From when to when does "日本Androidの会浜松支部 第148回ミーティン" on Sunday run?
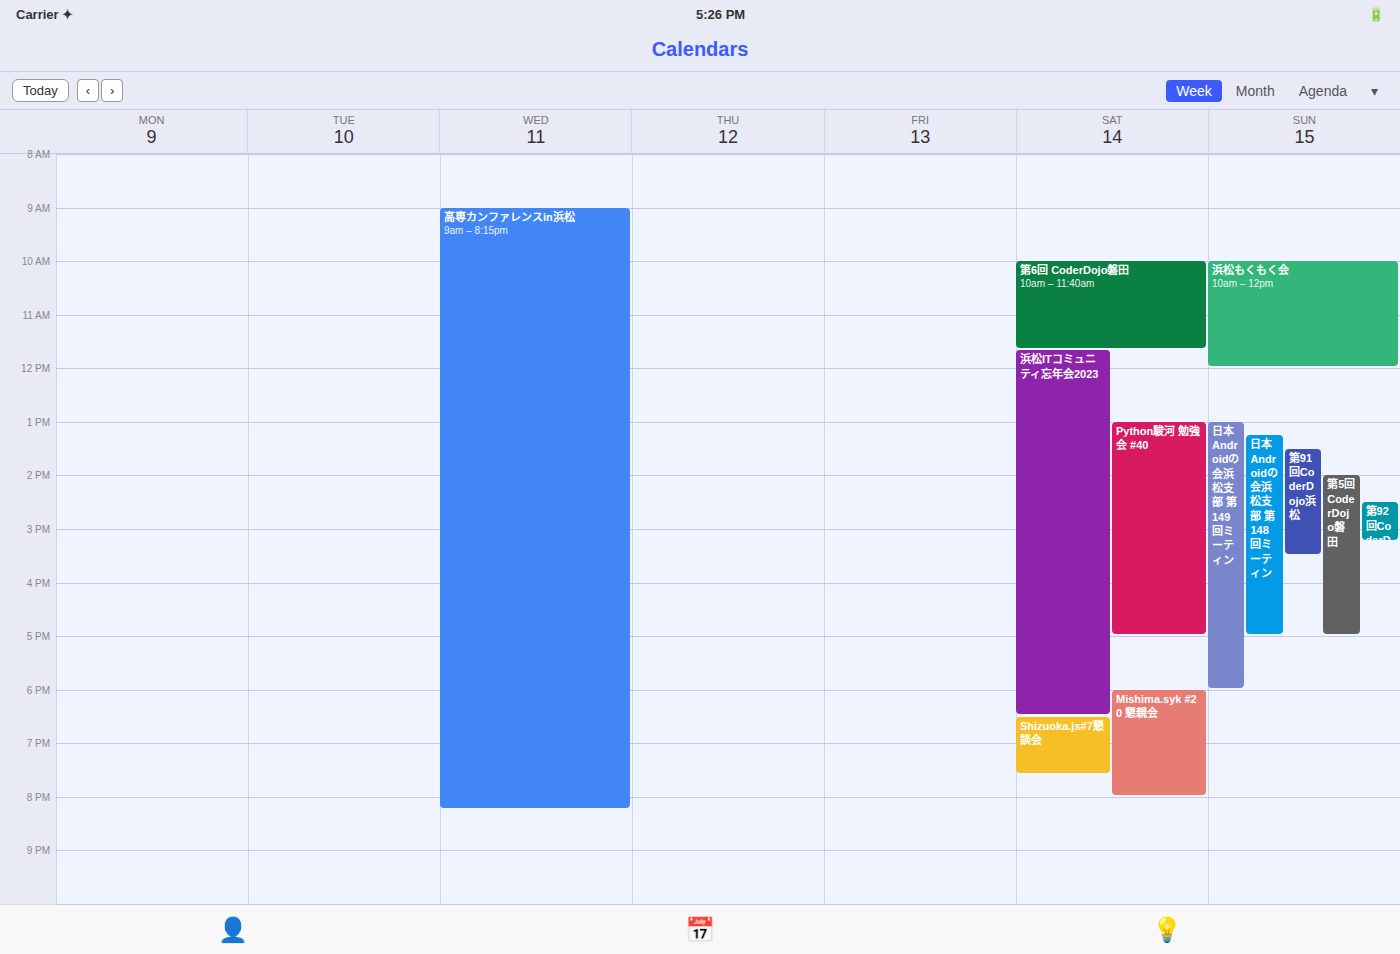
1:15 PM to 5:00 PM